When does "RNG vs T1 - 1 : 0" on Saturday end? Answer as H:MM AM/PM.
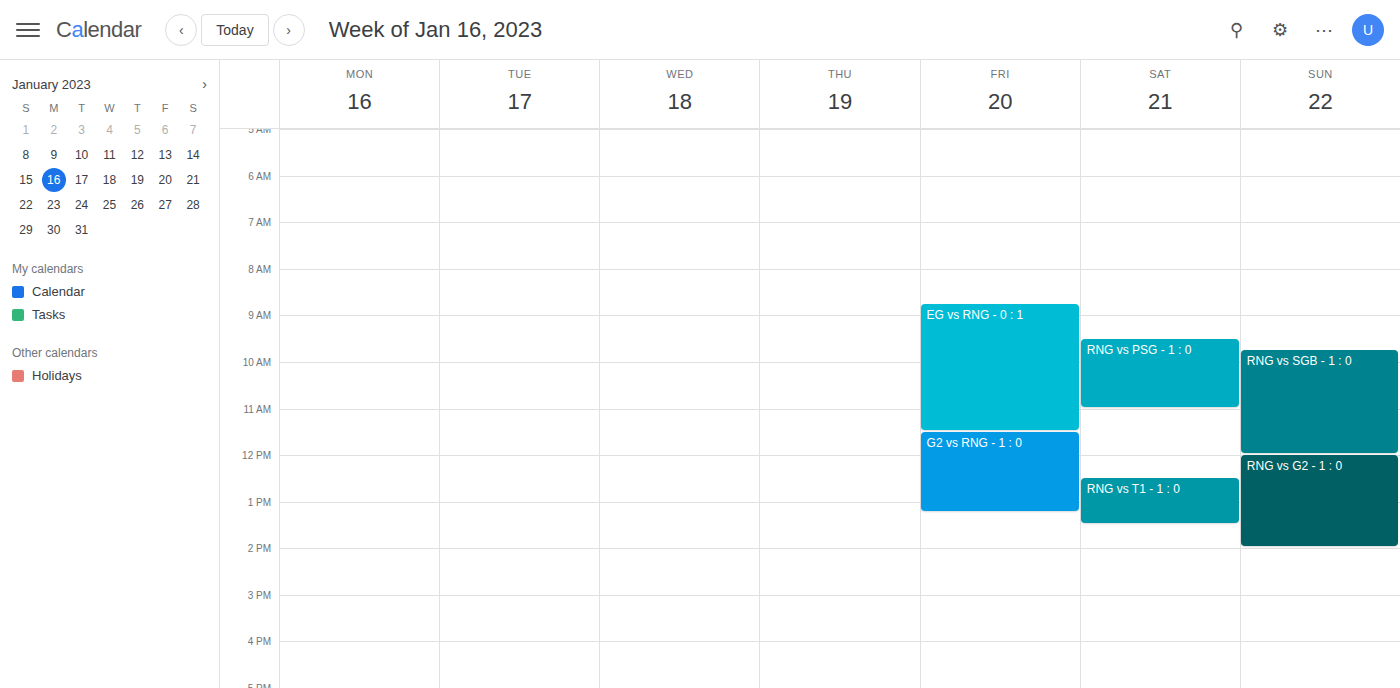
1:30 PM